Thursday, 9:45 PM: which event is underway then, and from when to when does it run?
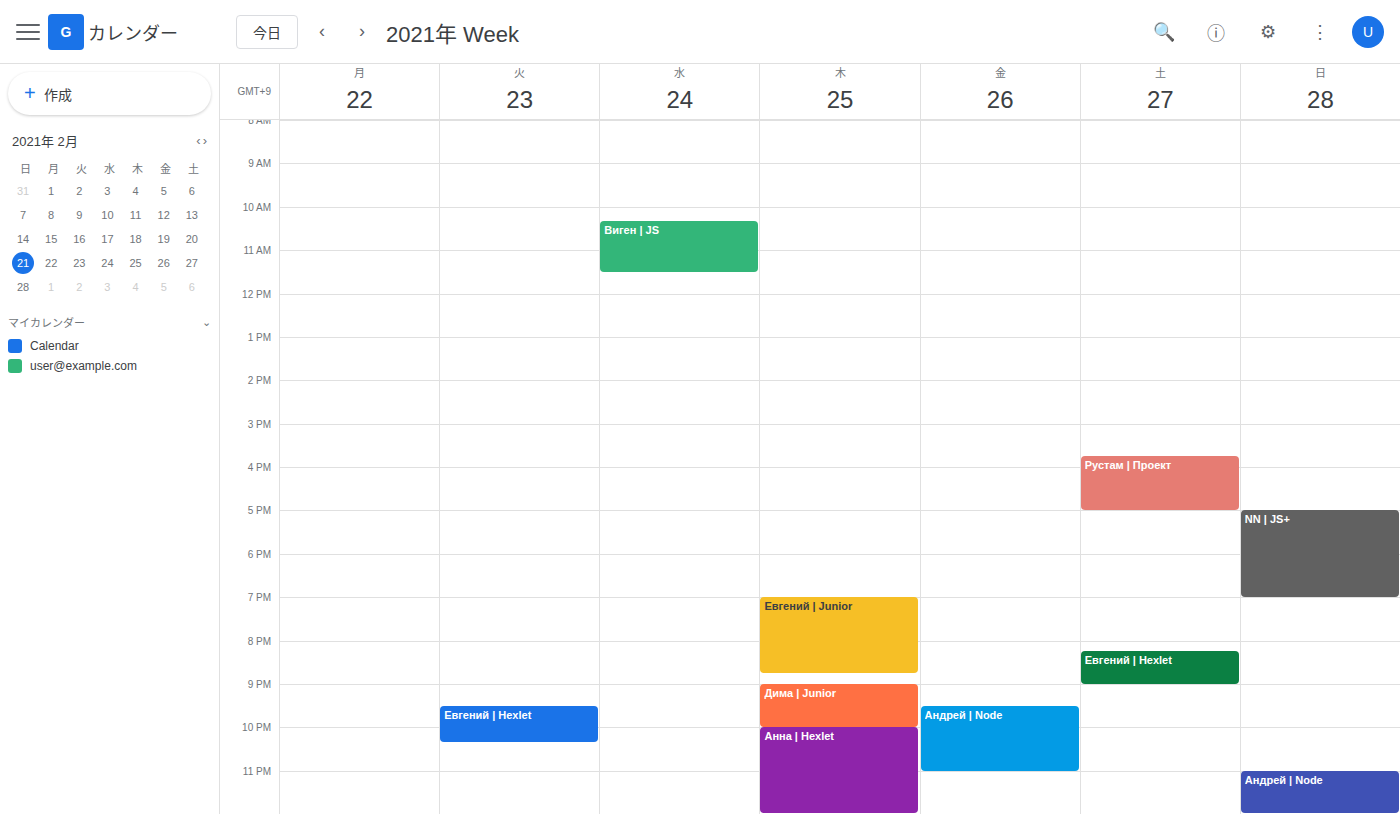
"Дима | Junior", 9:00 PM to 10:00 PM